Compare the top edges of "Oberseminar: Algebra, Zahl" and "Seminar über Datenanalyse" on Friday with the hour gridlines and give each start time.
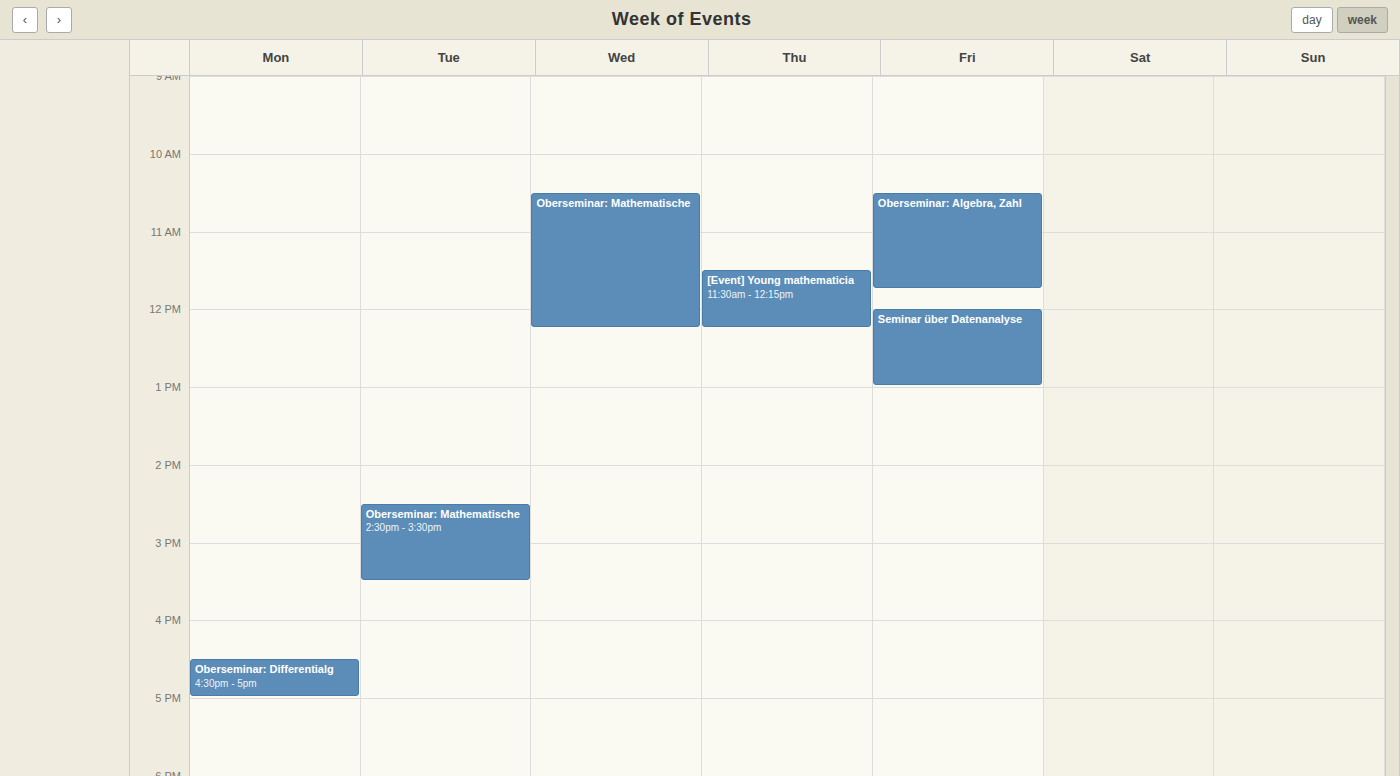
"Oberseminar: Algebra, Zahl": 10:30 AM, halfway between the 10 AM and 11 AM lines. "Seminar über Datenanalyse": 12:00 PM, exactly on the 12 PM line.